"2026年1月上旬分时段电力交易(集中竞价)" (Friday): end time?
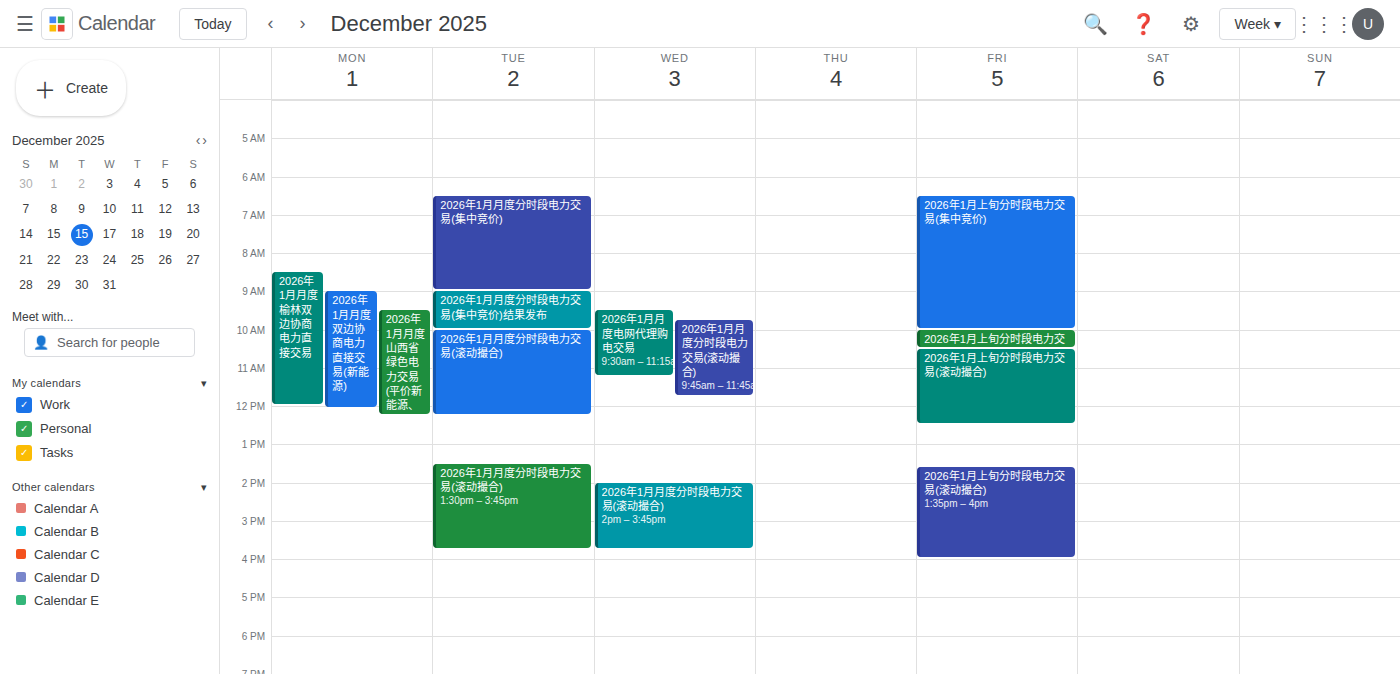
10:00 AM